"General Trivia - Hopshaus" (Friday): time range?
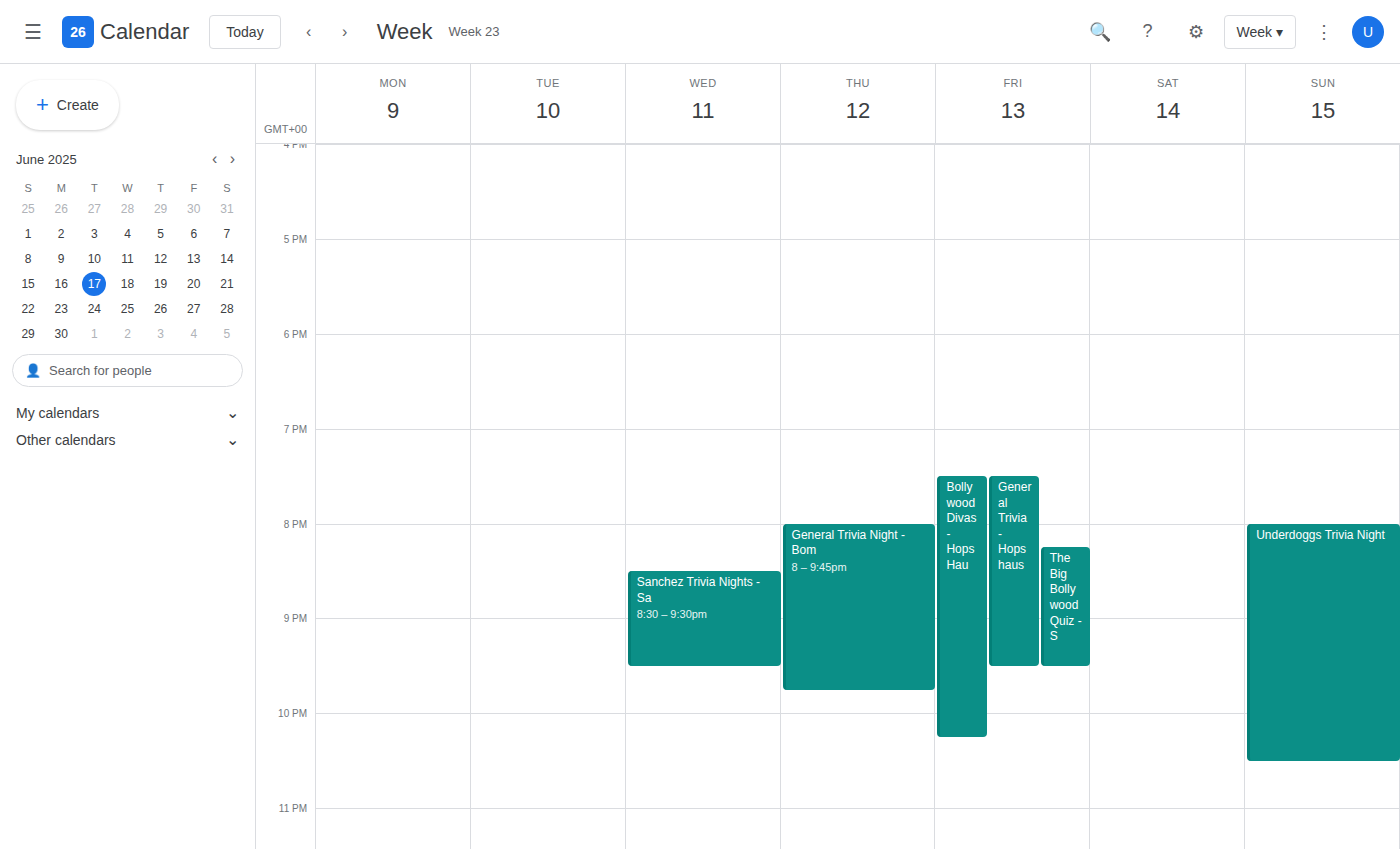
19:30 to 21:30